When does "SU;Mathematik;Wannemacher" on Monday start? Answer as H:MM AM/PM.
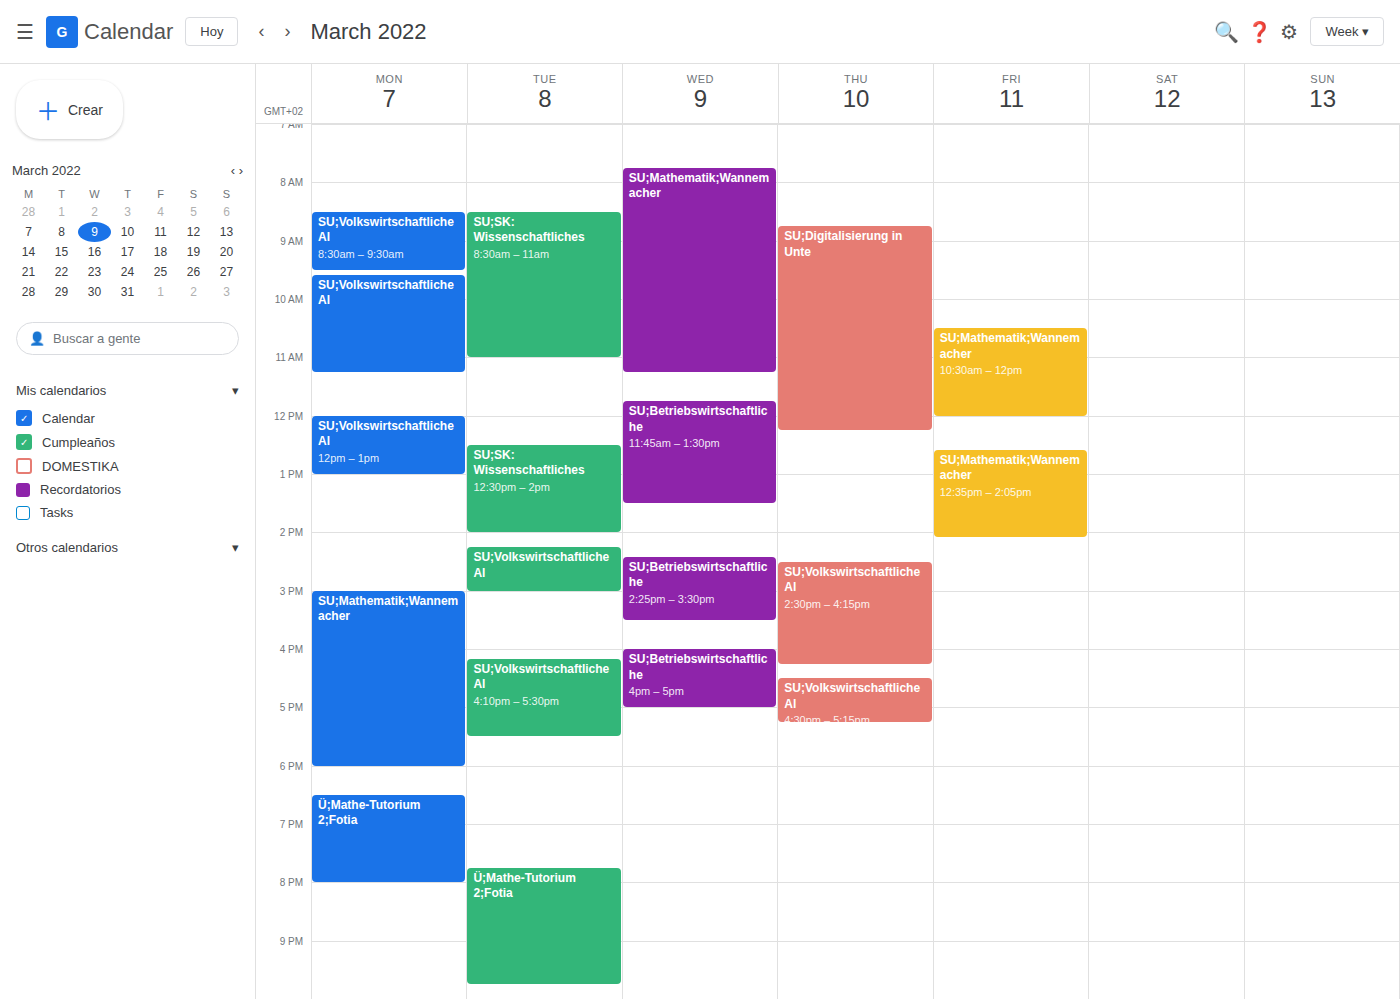
3:00 PM